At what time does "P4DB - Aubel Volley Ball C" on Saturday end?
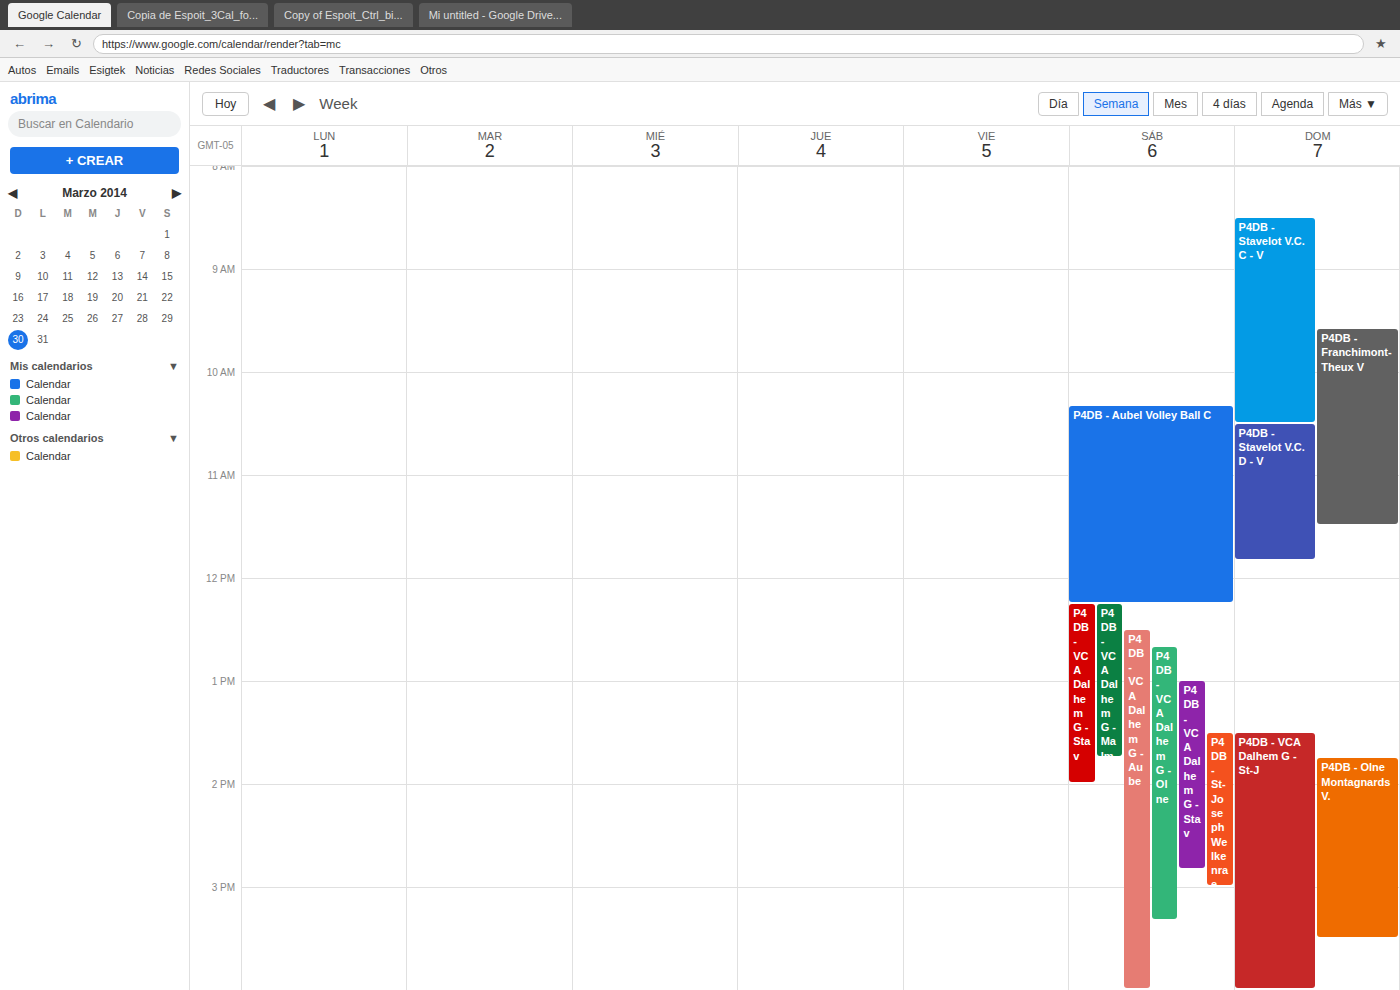
12:15 PM